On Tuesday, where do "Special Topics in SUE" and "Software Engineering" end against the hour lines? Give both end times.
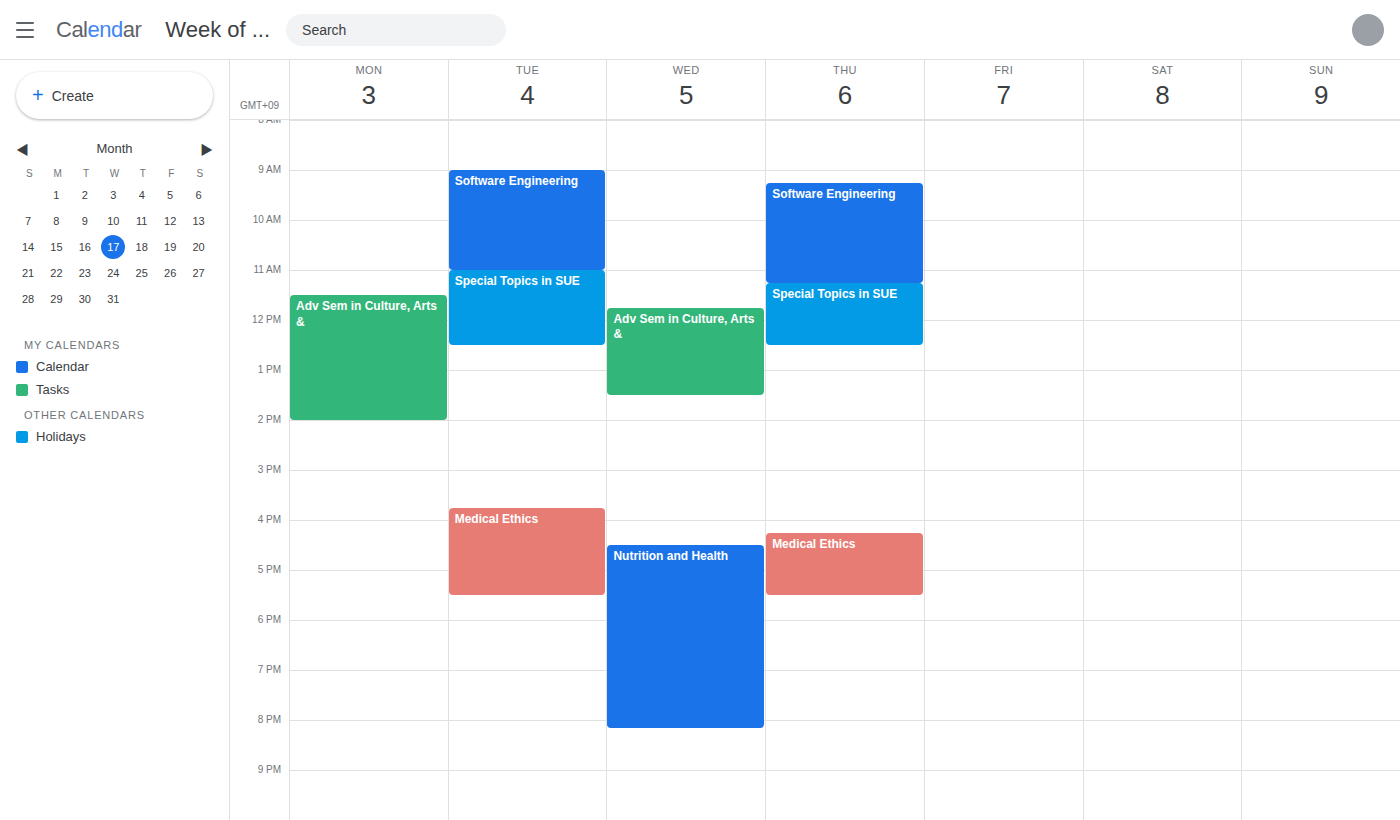
"Special Topics in SUE": 12:30 PM, halfway between the 12 PM and 1 PM lines. "Software Engineering": 11:00 AM, exactly on the 11 AM line.